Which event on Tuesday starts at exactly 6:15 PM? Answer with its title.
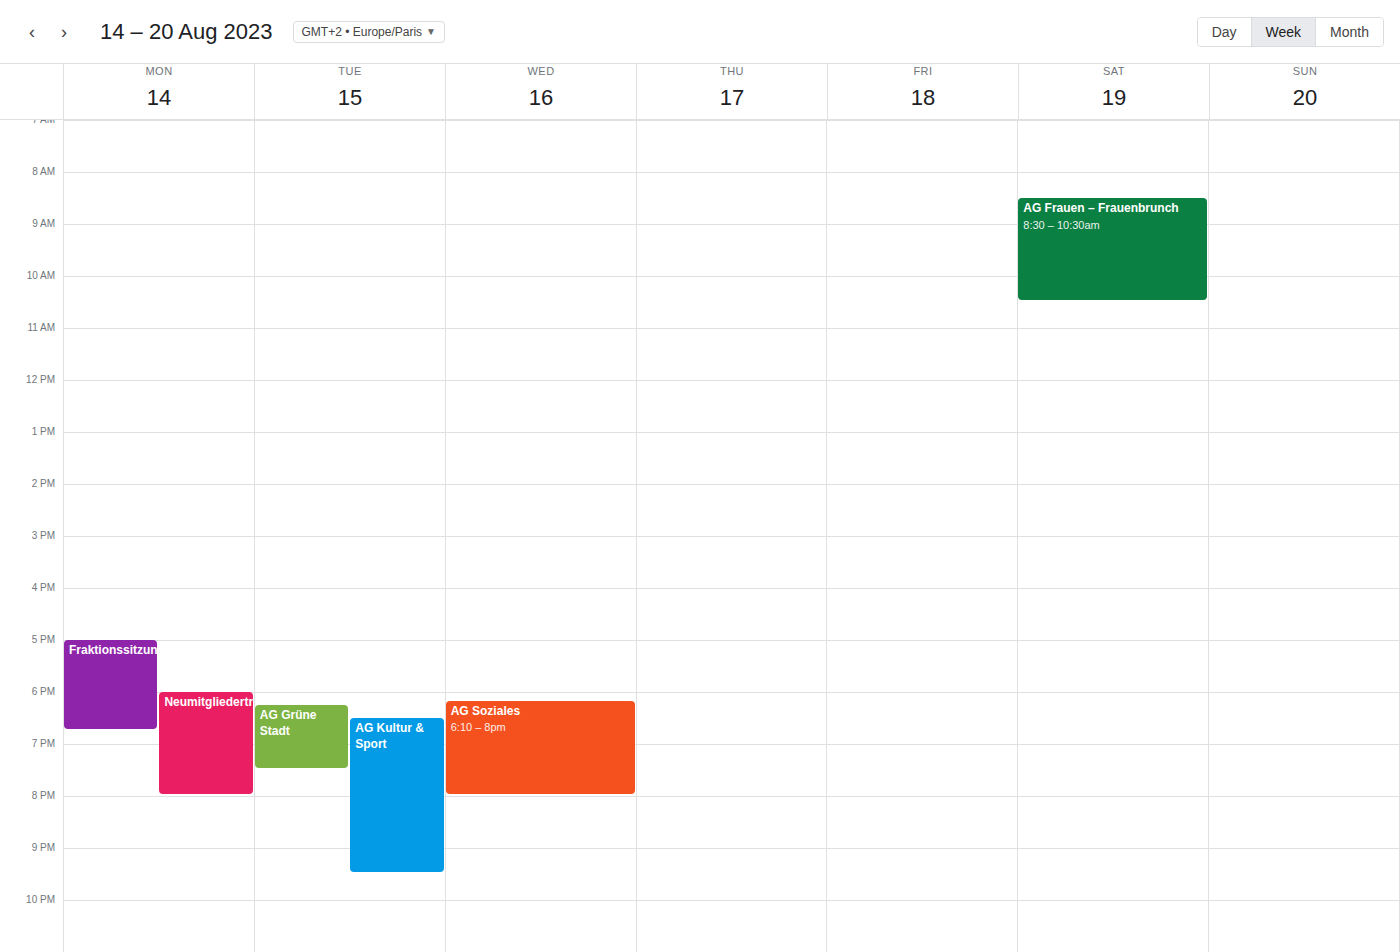
"AG Grüne Stadt"